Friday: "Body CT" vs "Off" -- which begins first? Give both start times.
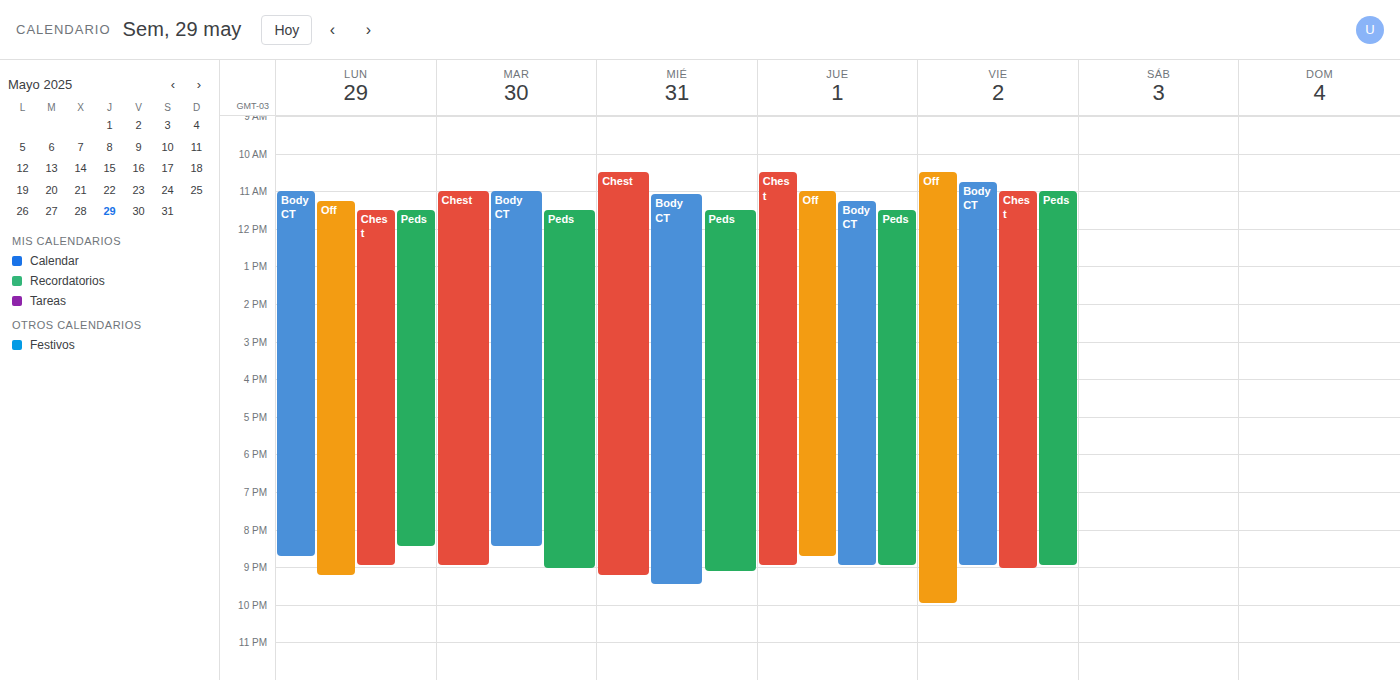
"Off" 10:30 AM; "Body CT" 10:45 AM.